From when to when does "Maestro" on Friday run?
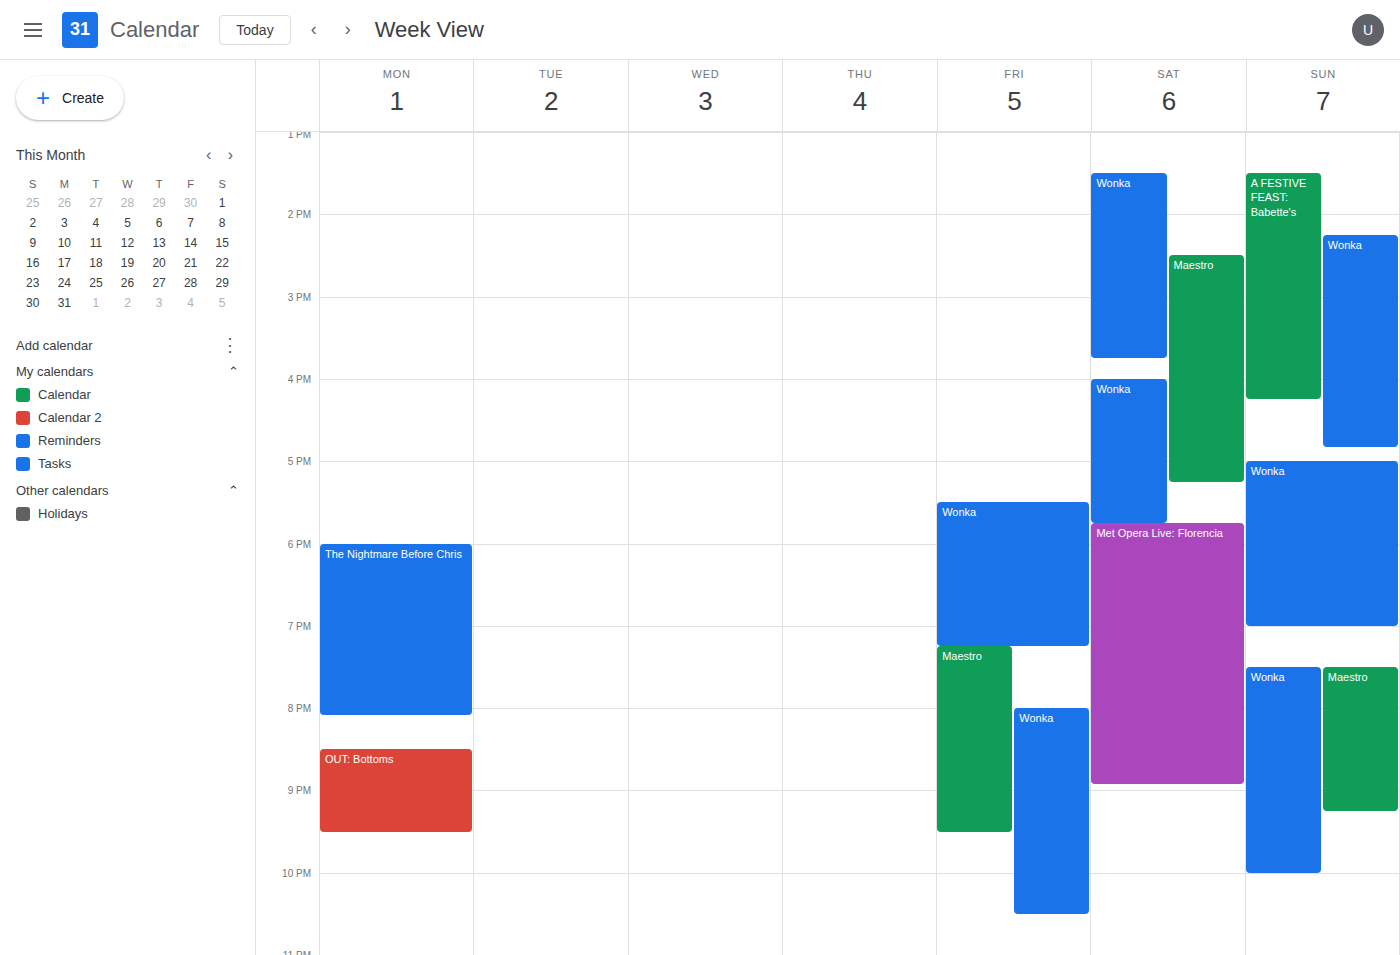
7:15 PM to 9:30 PM